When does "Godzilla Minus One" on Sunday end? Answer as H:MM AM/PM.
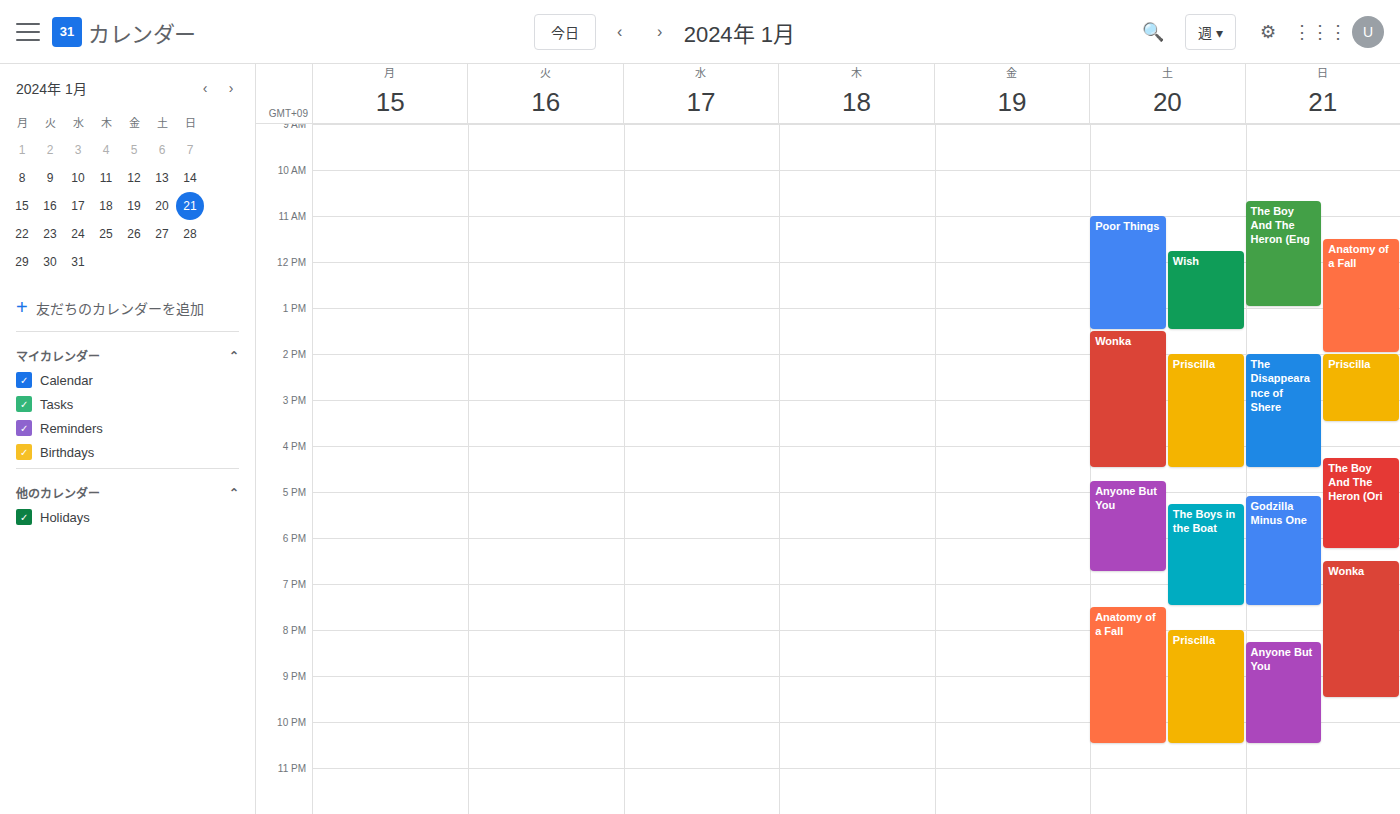
7:30 PM